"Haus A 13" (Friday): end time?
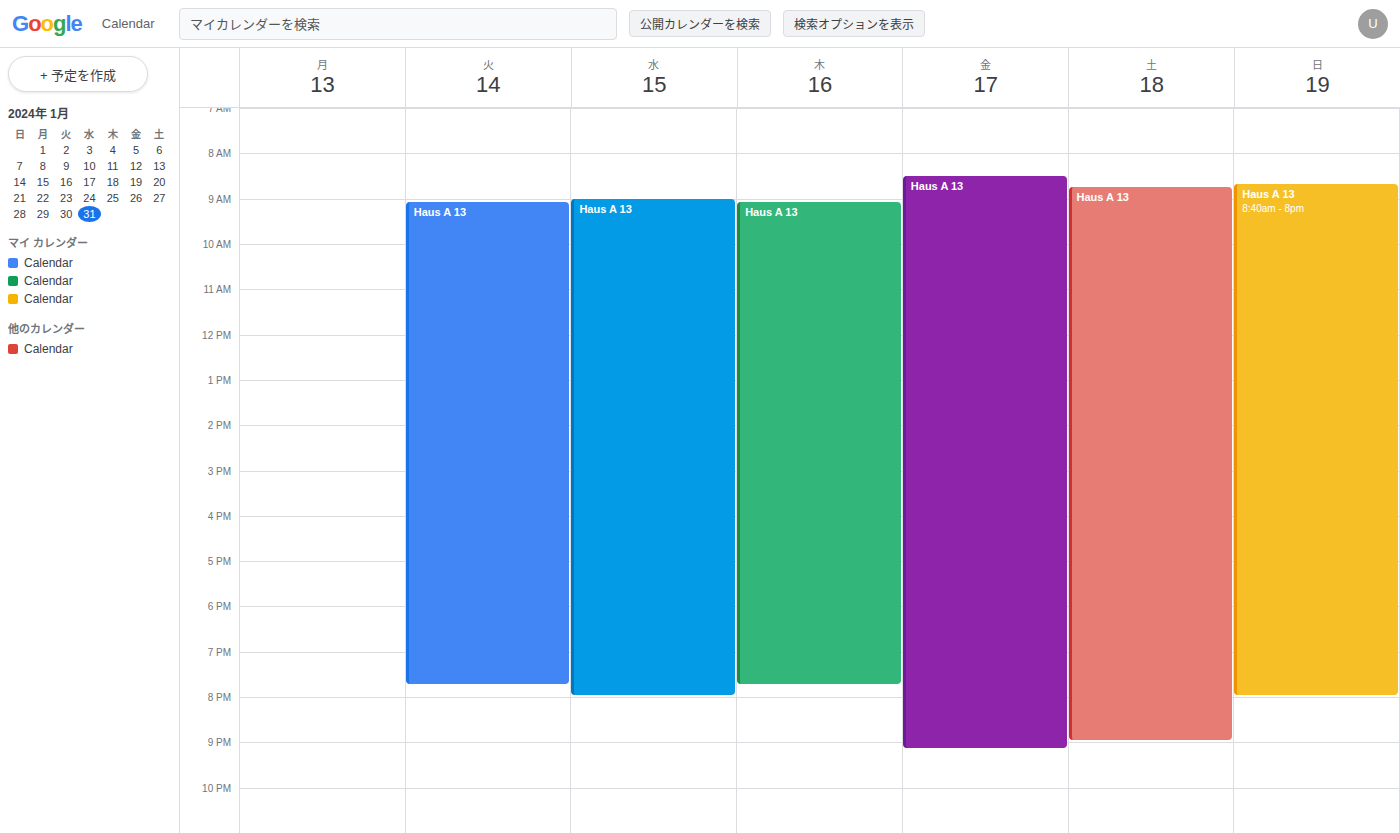
9:10 PM